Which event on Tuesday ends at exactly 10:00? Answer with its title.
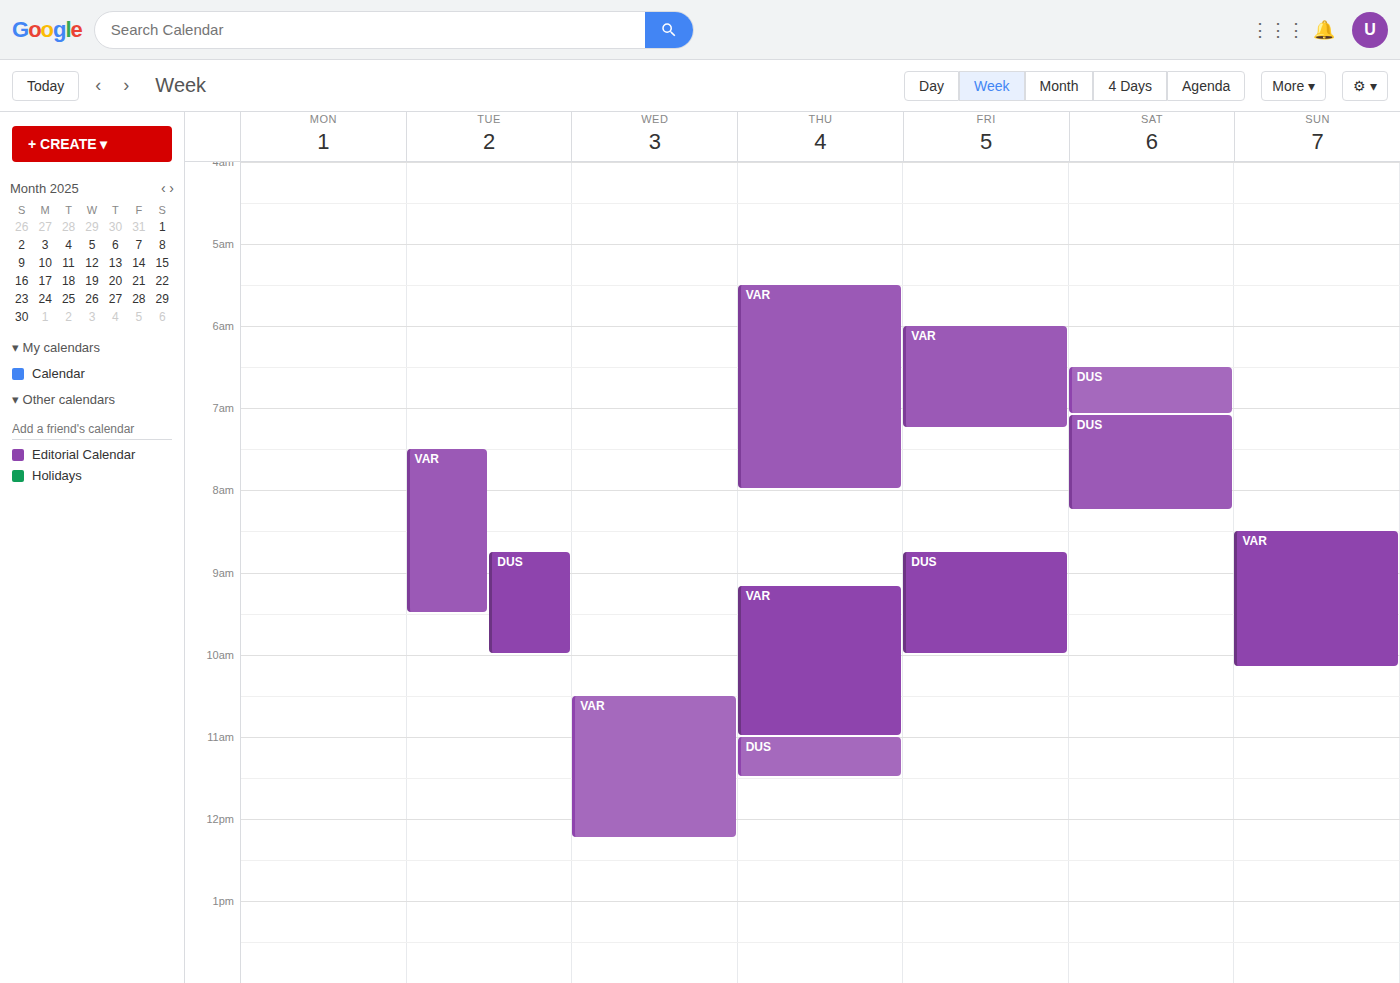
"DUS"